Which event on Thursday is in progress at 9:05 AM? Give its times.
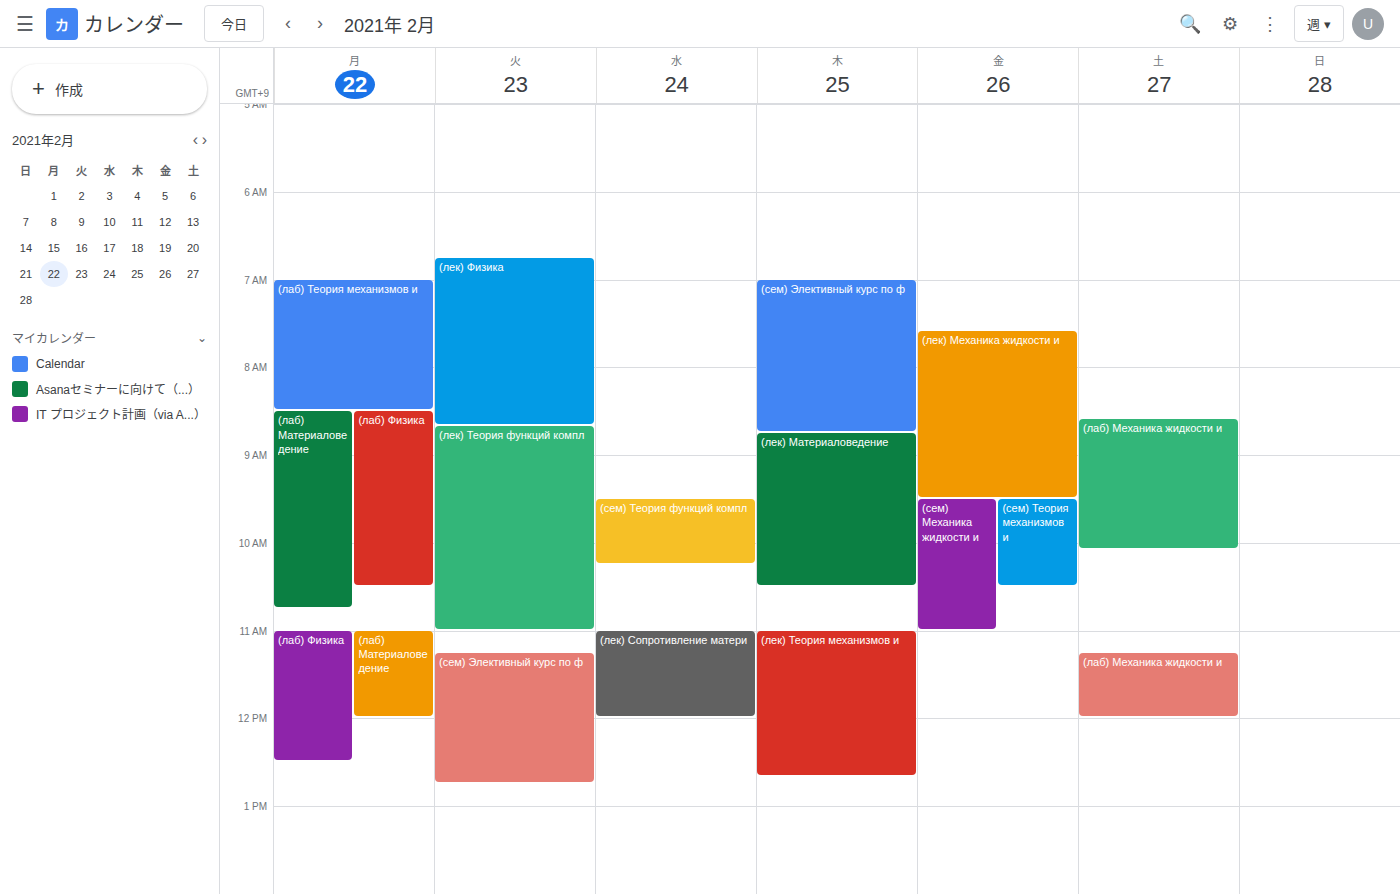
"(лек) Материаловедение", 8:45 AM to 10:30 AM